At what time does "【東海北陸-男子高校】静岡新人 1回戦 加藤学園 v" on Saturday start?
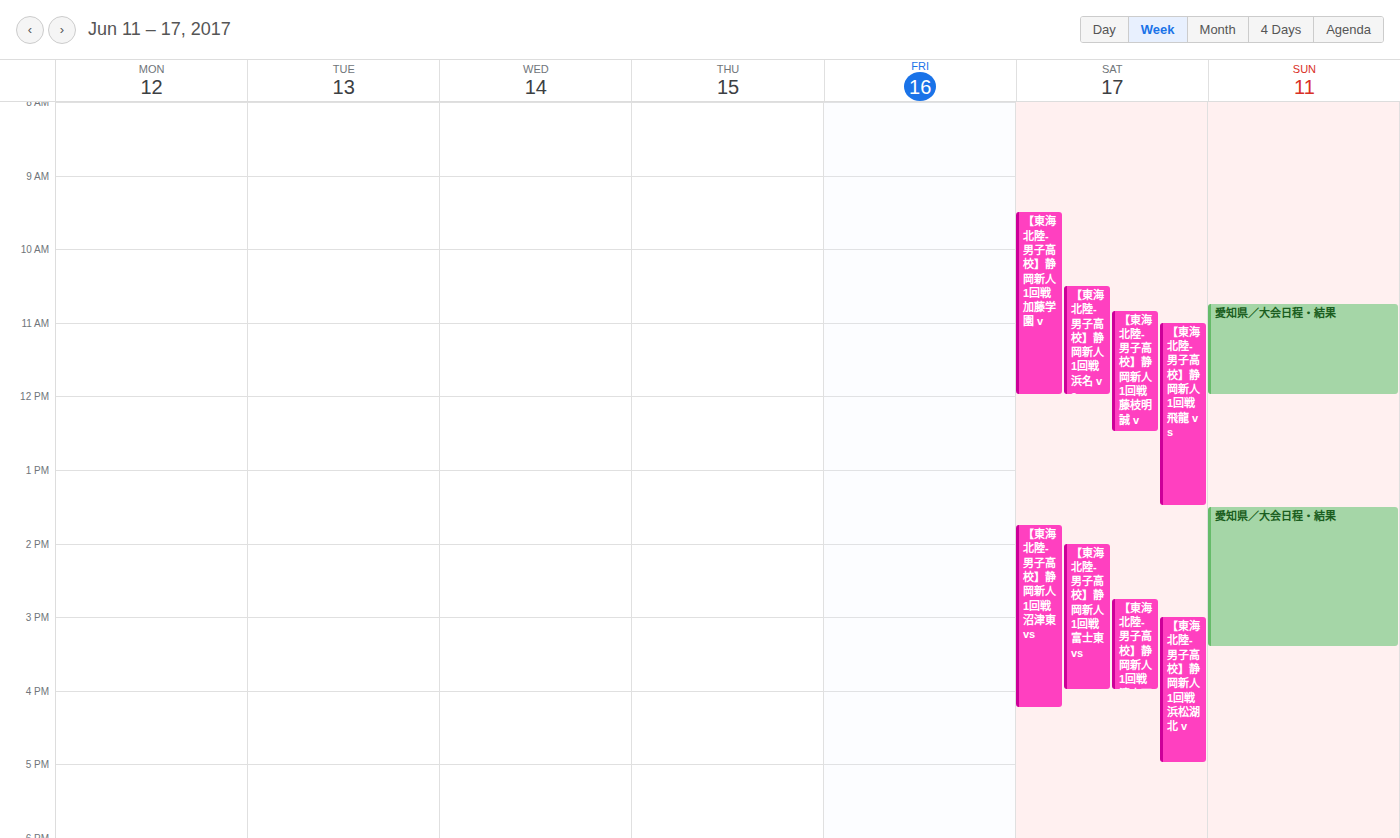
9:30 AM